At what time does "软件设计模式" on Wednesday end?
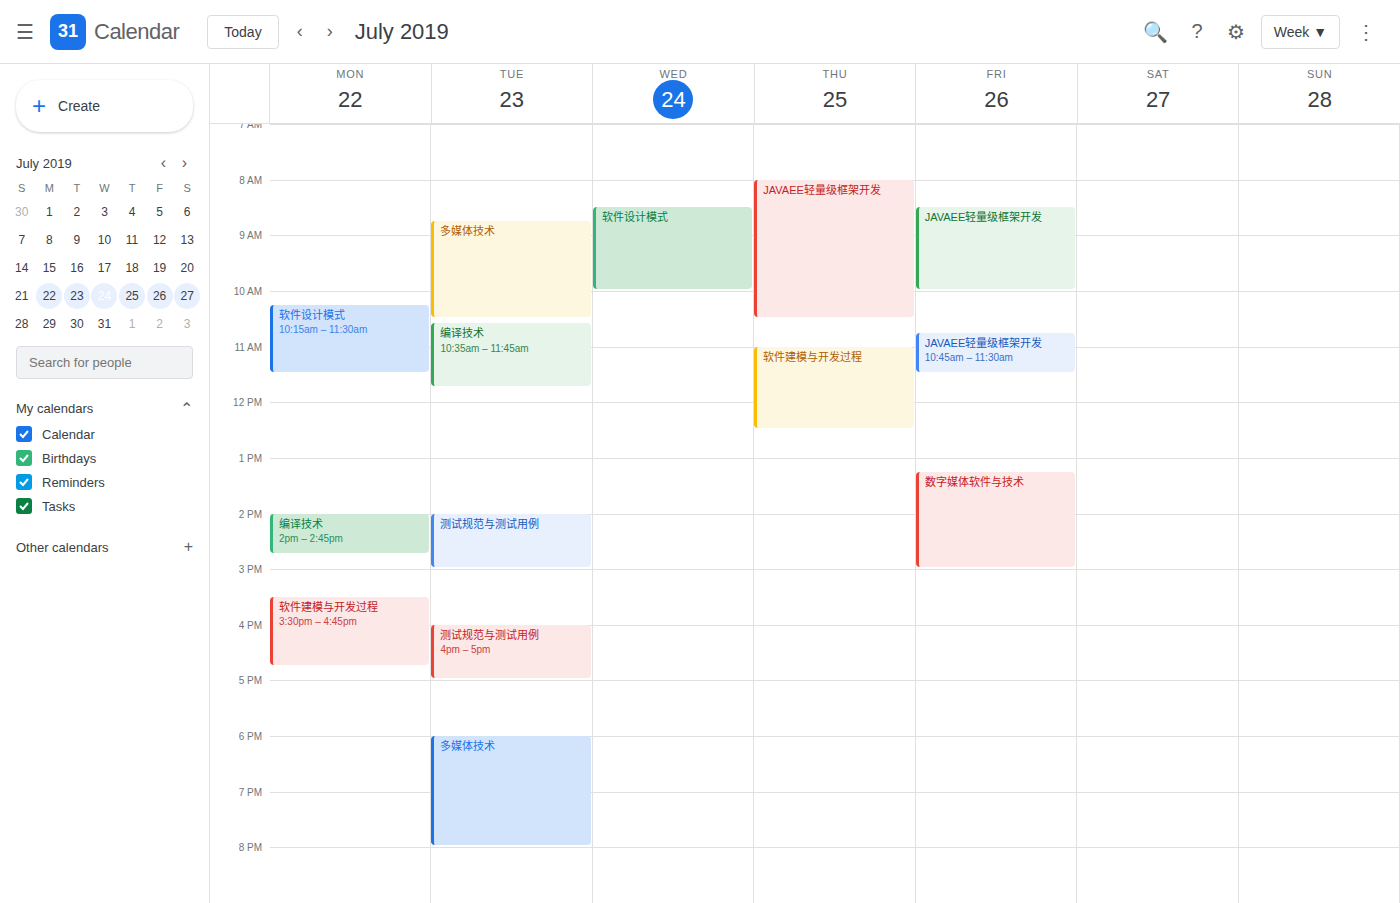
10:00 AM